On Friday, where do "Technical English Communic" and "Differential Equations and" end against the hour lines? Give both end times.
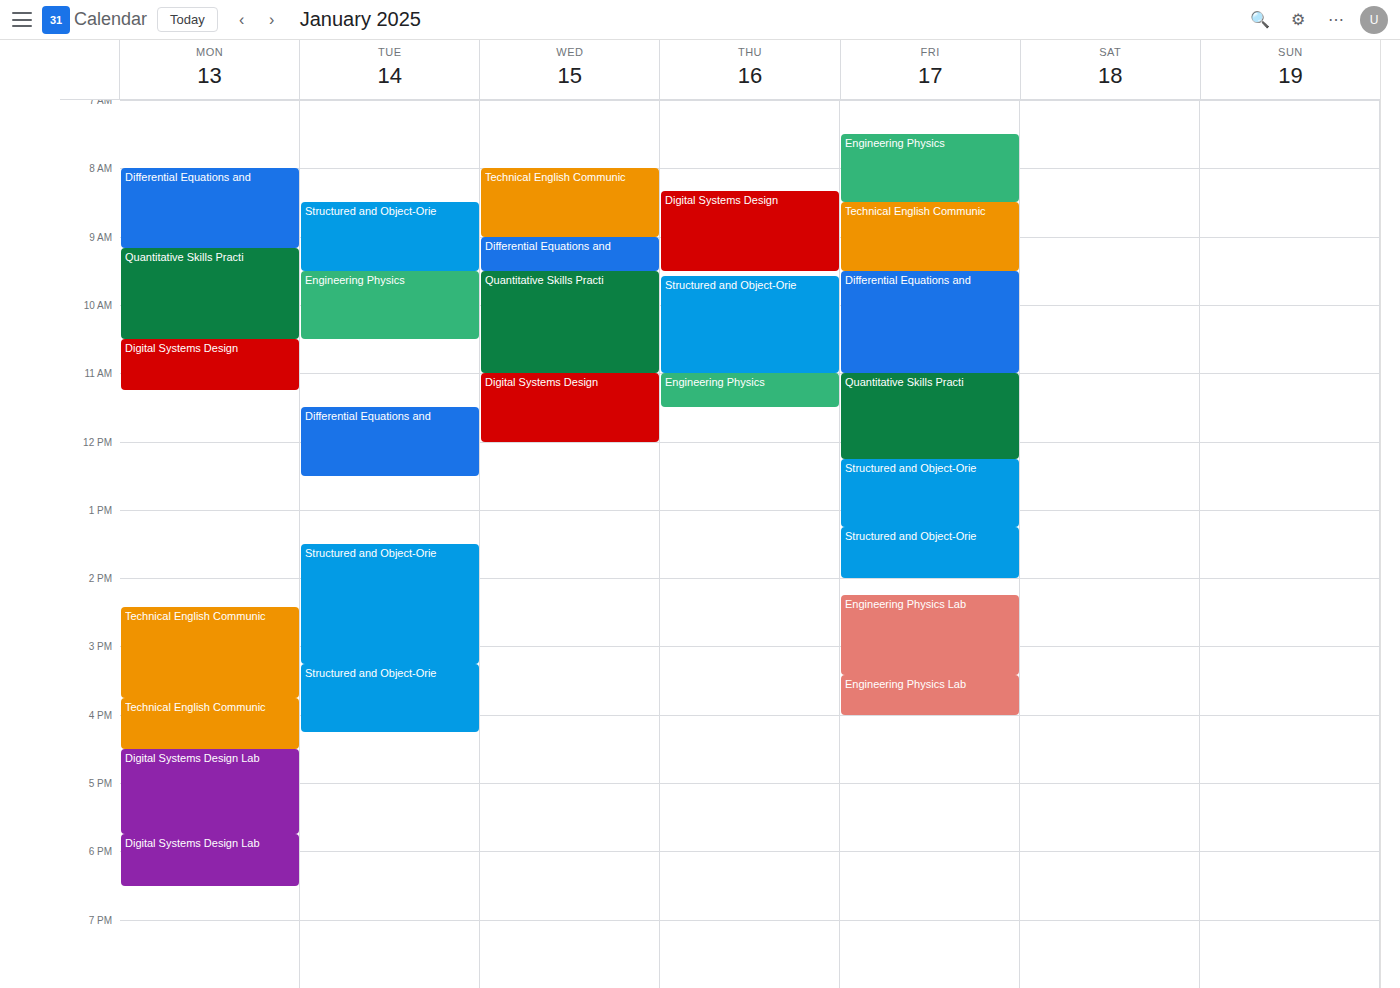
"Technical English Communic": 9:30 AM, halfway between the 9 AM and 10 AM lines. "Differential Equations and": 11:00 AM, exactly on the 11 AM line.